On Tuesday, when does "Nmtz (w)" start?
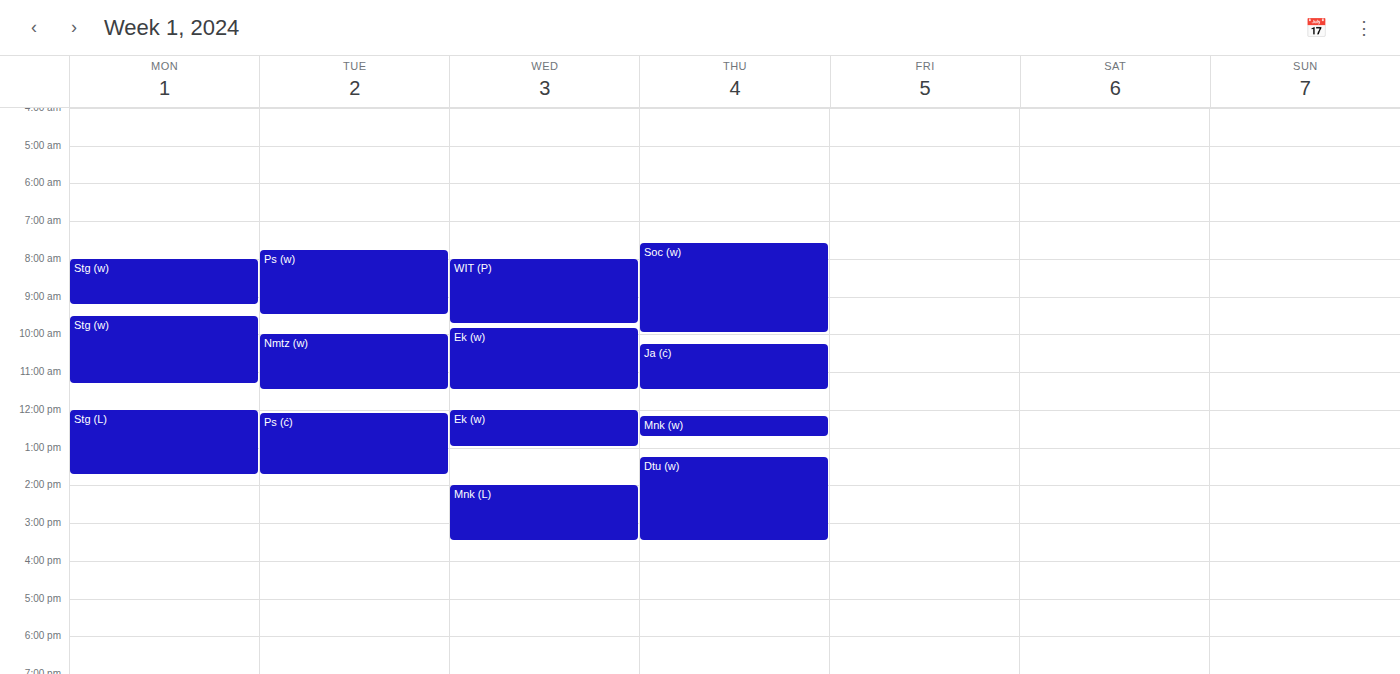
10:00 AM